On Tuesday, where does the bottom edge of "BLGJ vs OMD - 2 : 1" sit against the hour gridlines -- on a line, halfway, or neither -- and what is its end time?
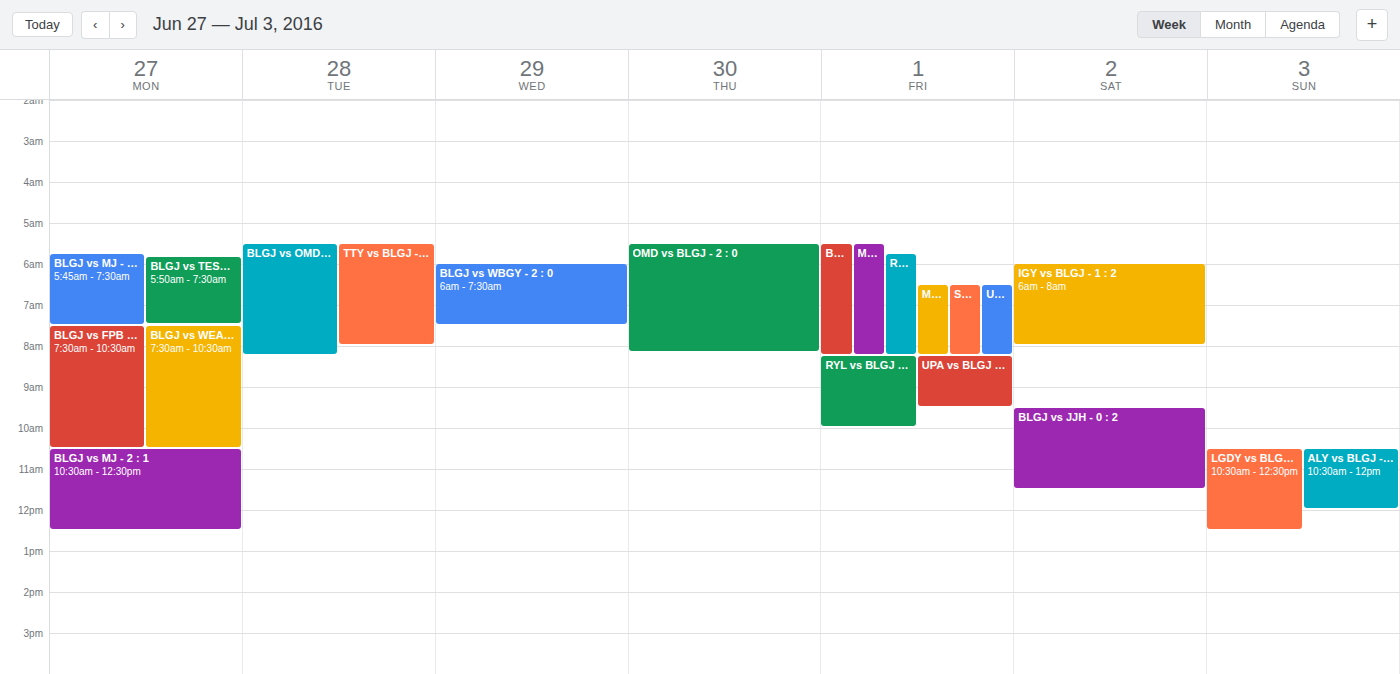
8:15 AM -- neither: a quarter of the way from the 8 AM line to the 9 AM line.